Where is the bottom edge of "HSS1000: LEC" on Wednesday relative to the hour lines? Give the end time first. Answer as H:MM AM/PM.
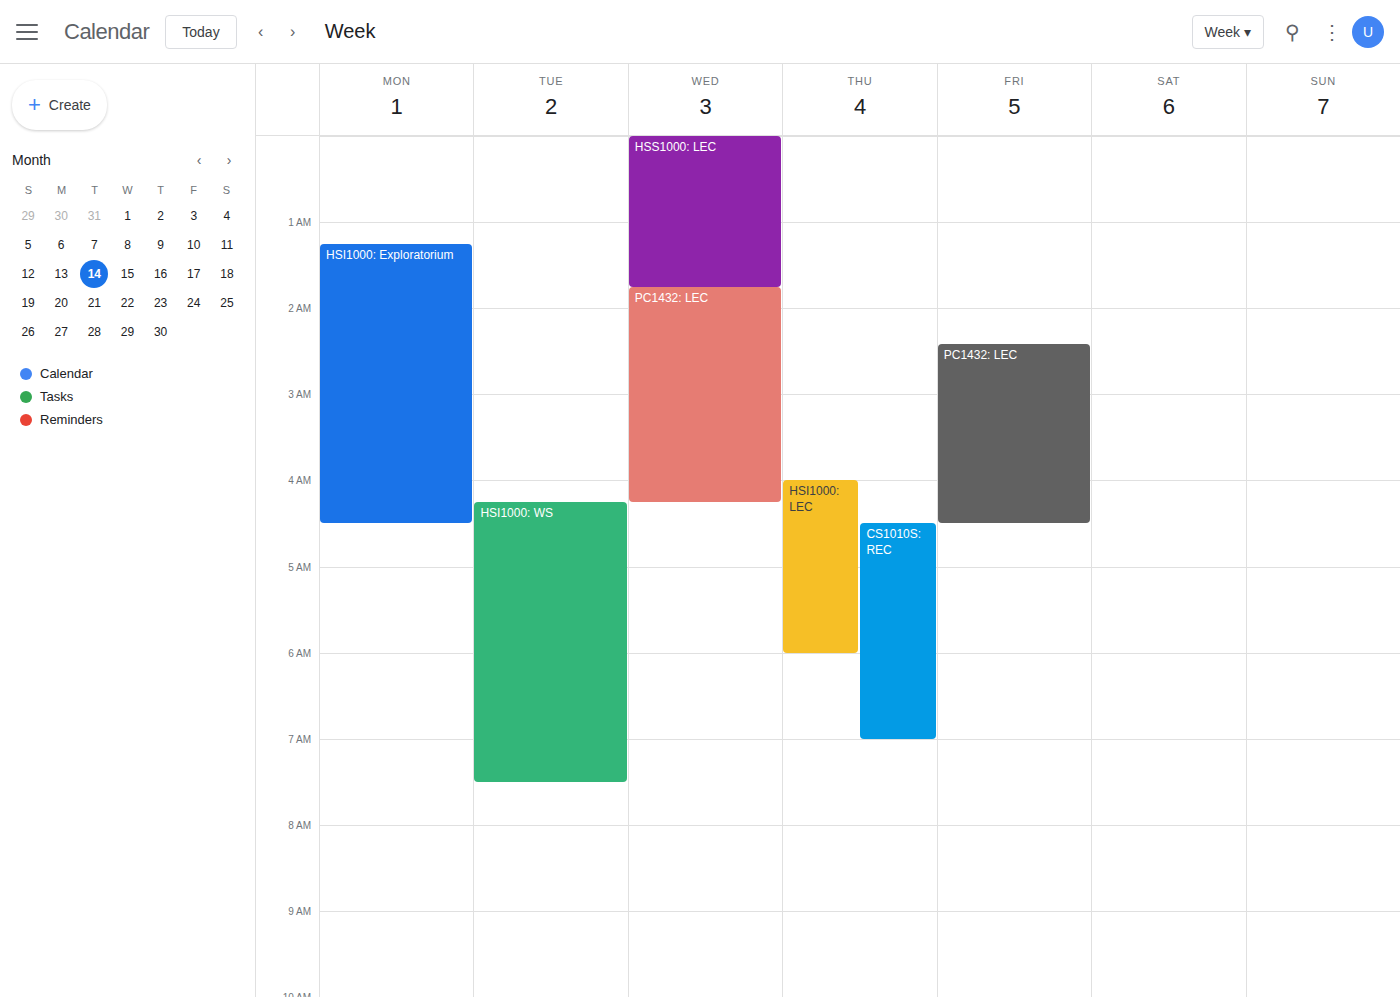
1:45 AM -- neither: three quarters of the way from the 1 AM line to the 2 AM line.